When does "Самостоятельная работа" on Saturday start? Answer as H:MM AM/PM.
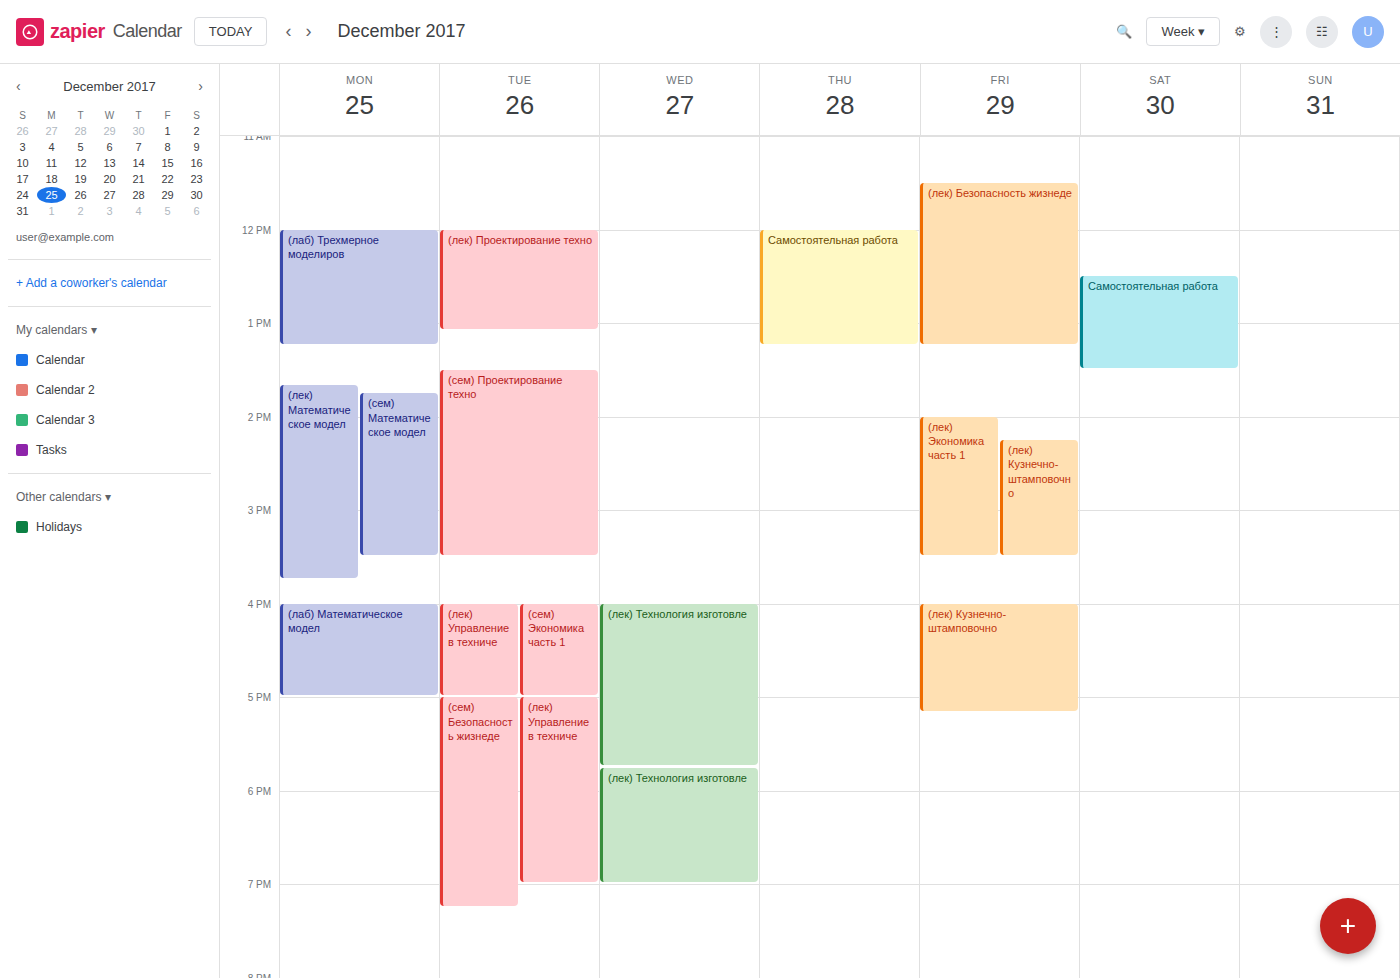
12:30 PM